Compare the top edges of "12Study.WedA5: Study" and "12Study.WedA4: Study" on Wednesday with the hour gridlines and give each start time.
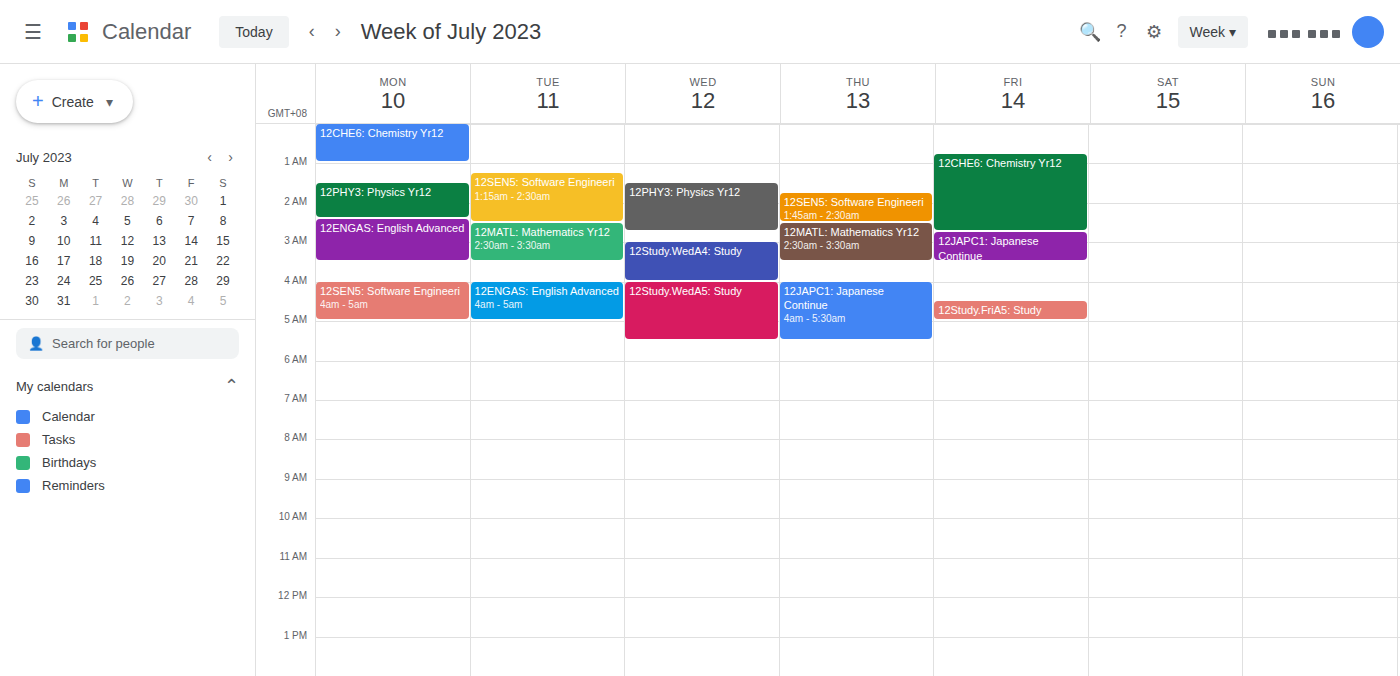
"12Study.WedA5: Study": 04:00, exactly on the 04:00 line. "12Study.WedA4: Study": 03:00, exactly on the 03:00 line.